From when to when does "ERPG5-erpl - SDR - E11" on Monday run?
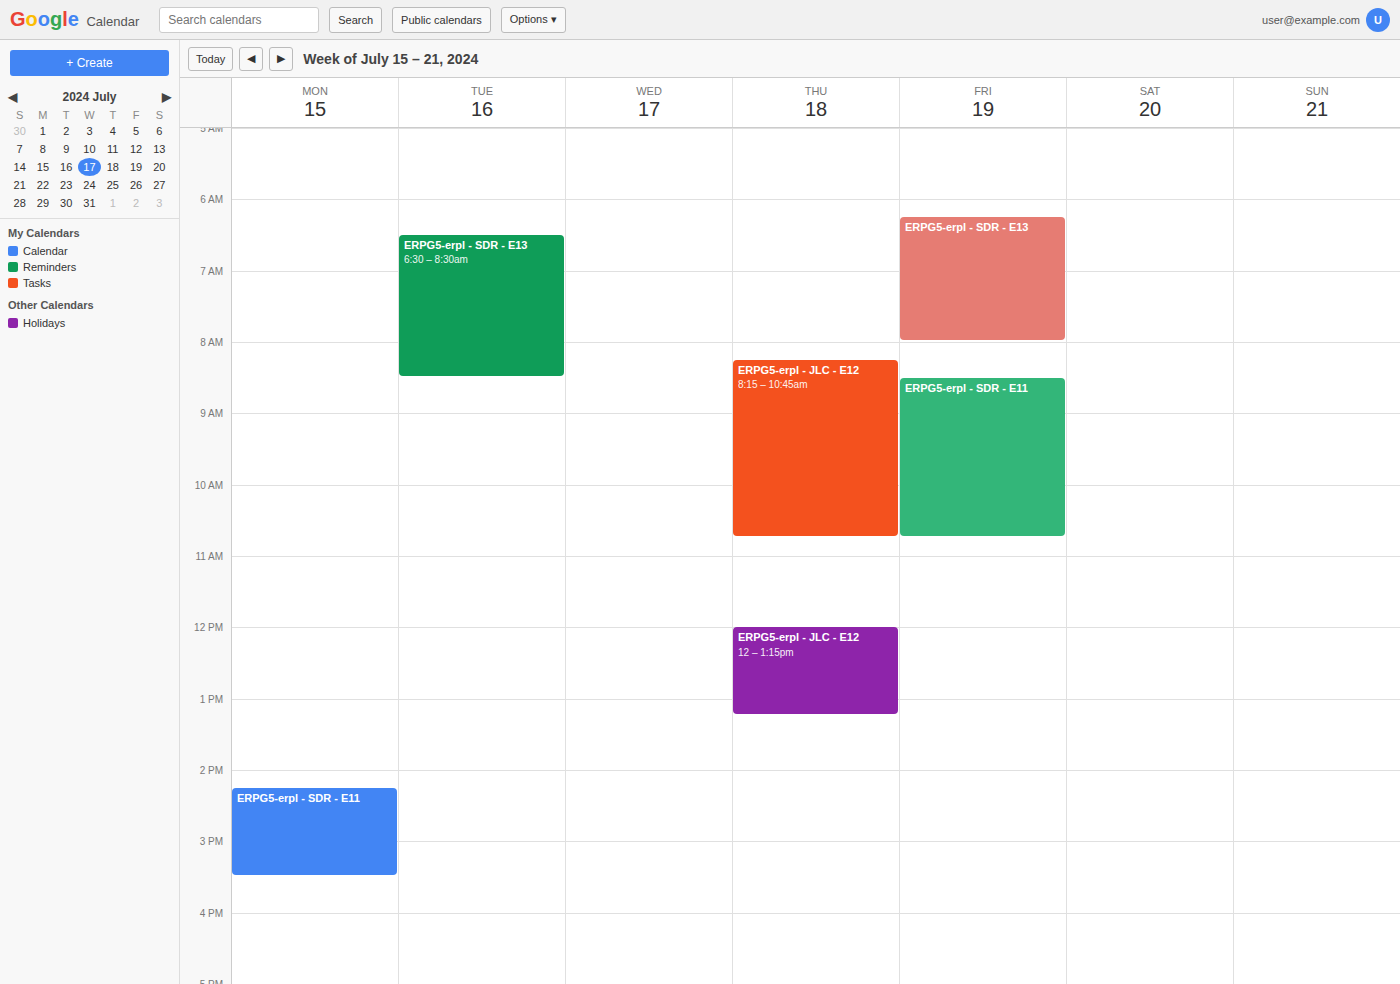
2:15 PM to 3:30 PM